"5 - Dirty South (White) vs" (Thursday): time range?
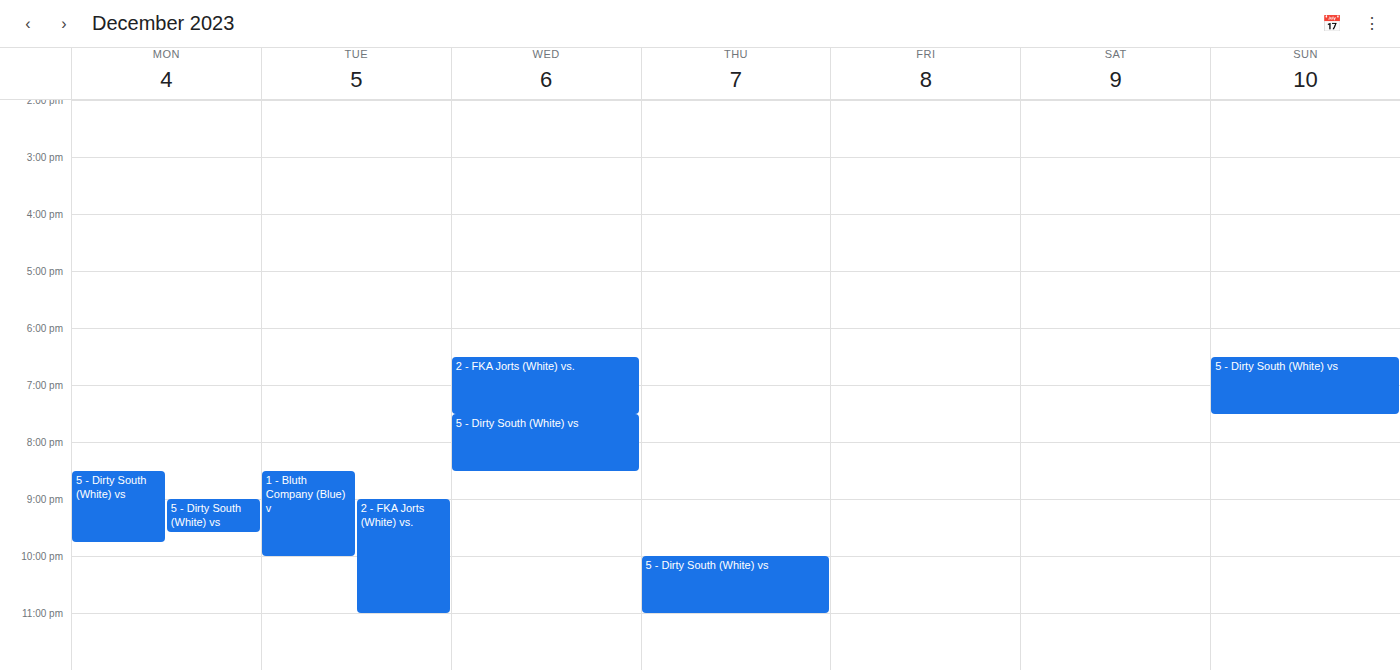
10:00 PM to 11:00 PM